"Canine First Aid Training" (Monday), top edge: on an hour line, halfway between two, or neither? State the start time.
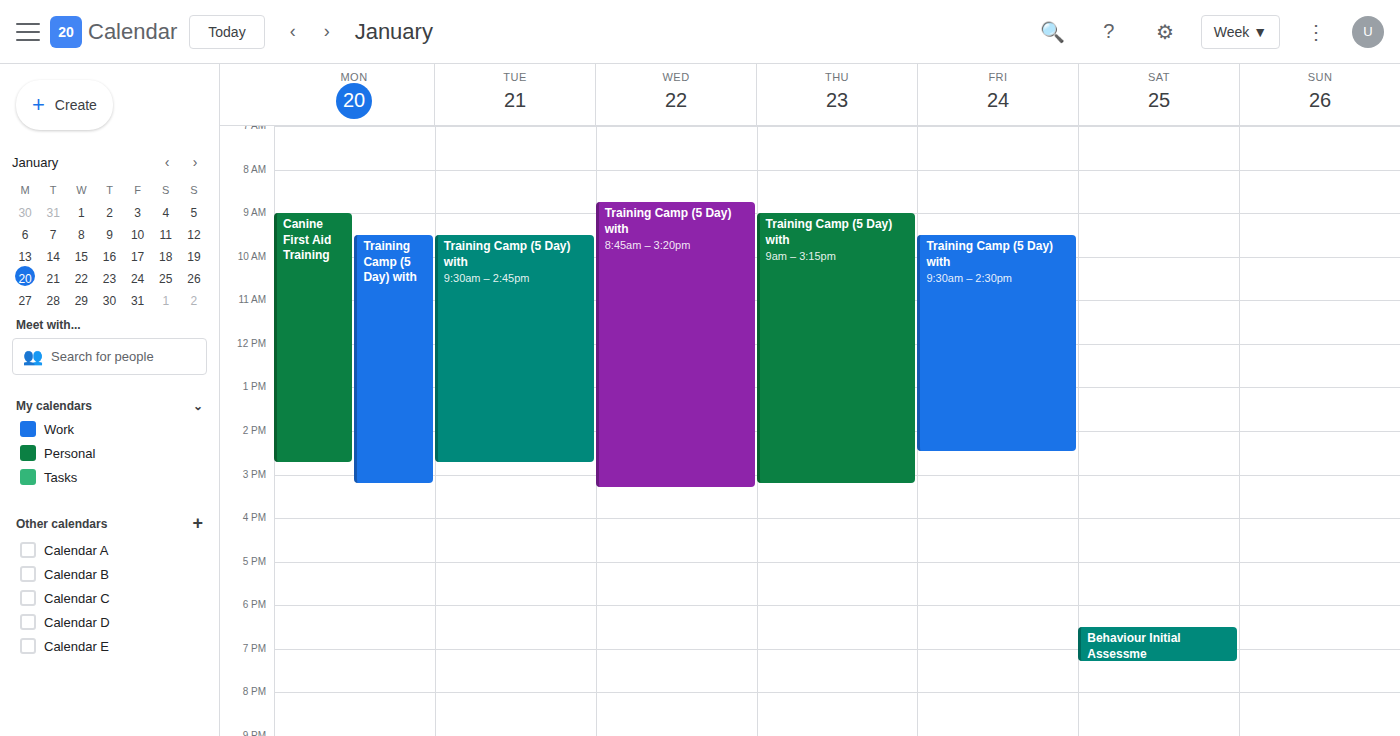
9:00 AM -- exactly on the 9 AM line.